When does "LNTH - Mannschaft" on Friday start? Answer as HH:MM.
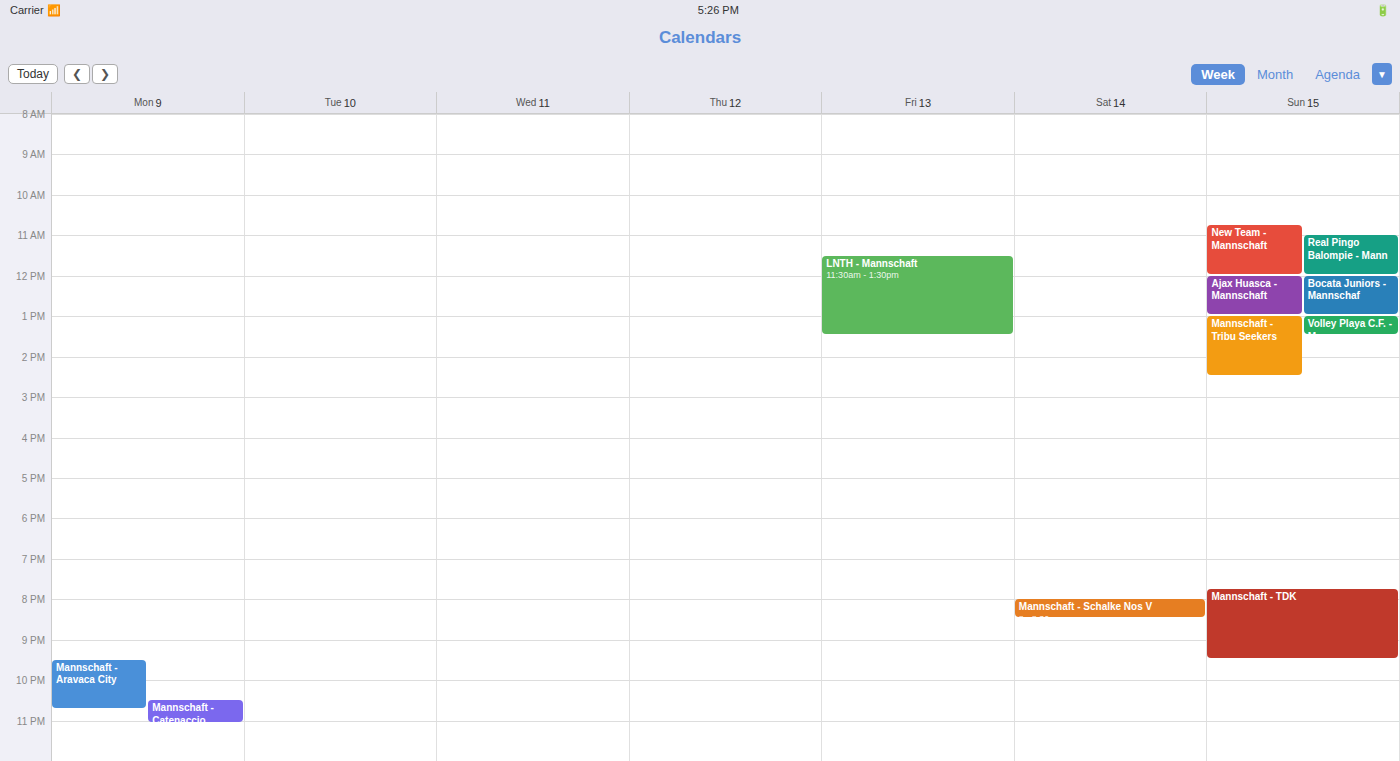
11:30